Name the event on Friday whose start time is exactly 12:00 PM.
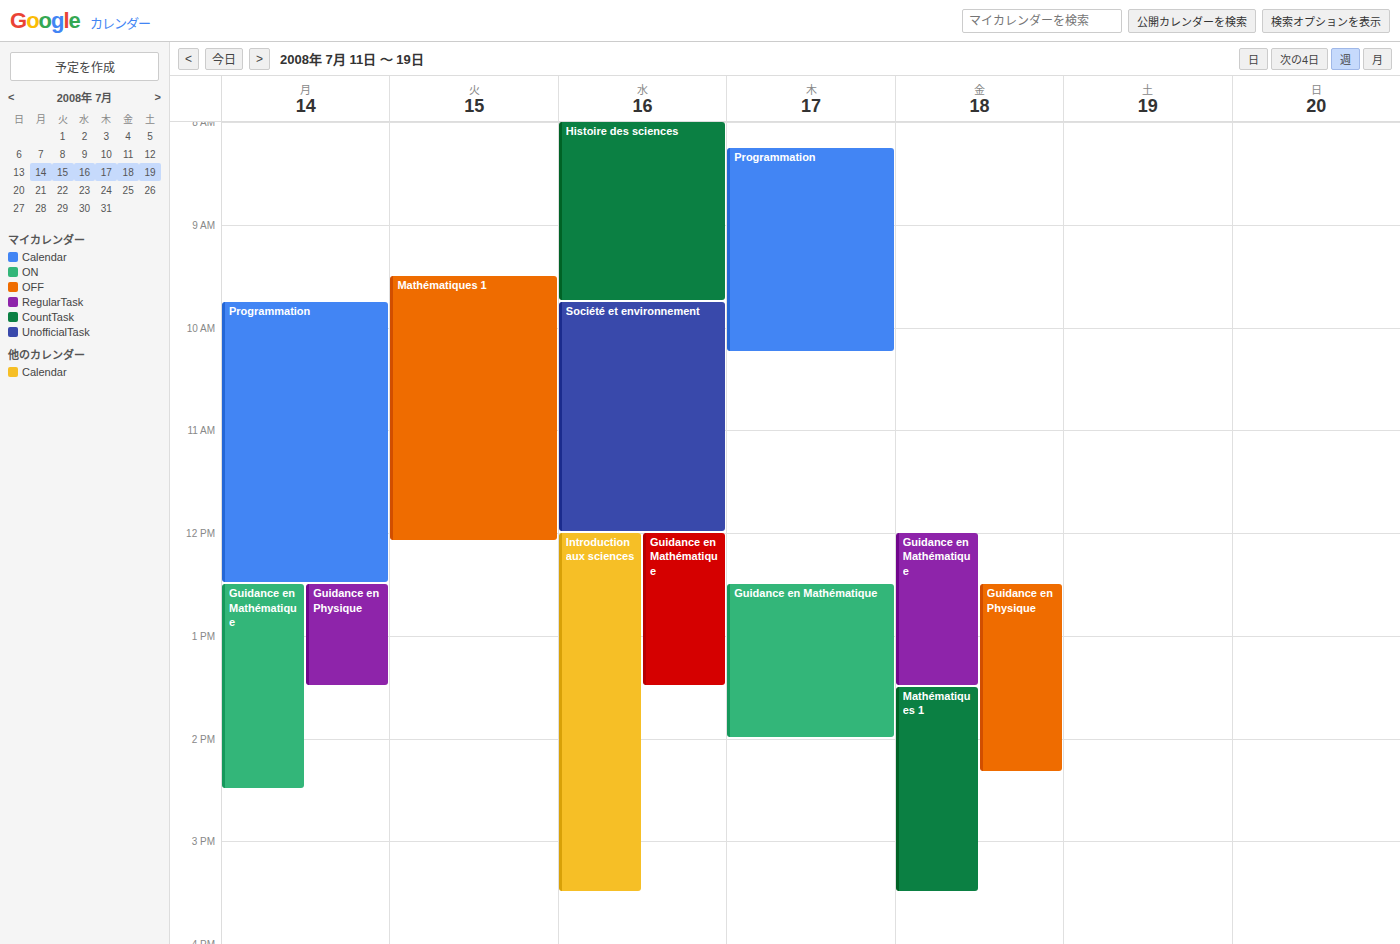
"Guidance en Mathématique"